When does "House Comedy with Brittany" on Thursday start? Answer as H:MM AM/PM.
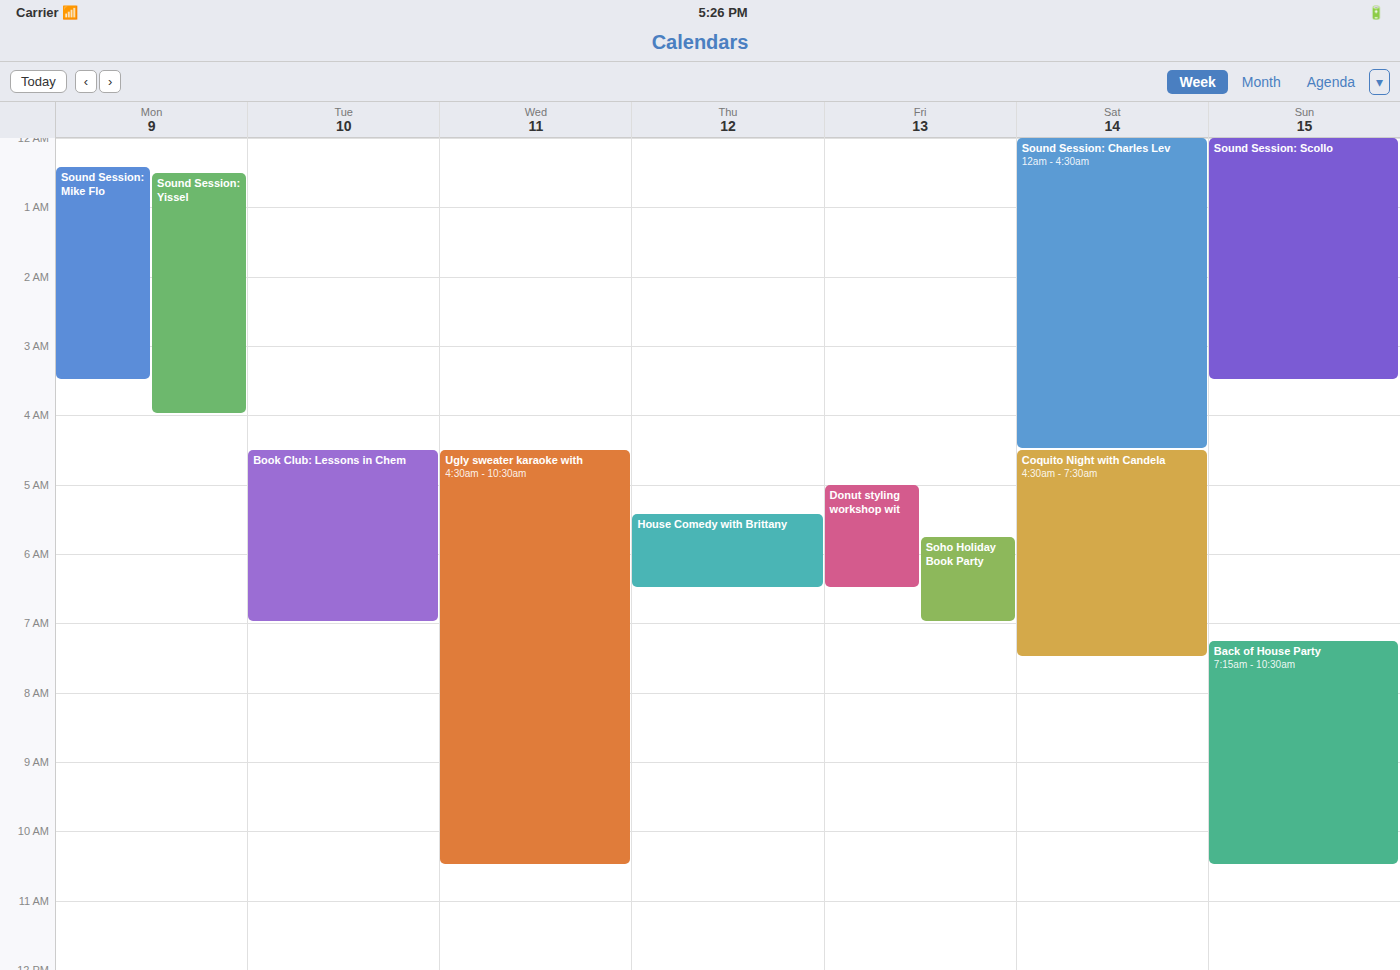
5:25 AM